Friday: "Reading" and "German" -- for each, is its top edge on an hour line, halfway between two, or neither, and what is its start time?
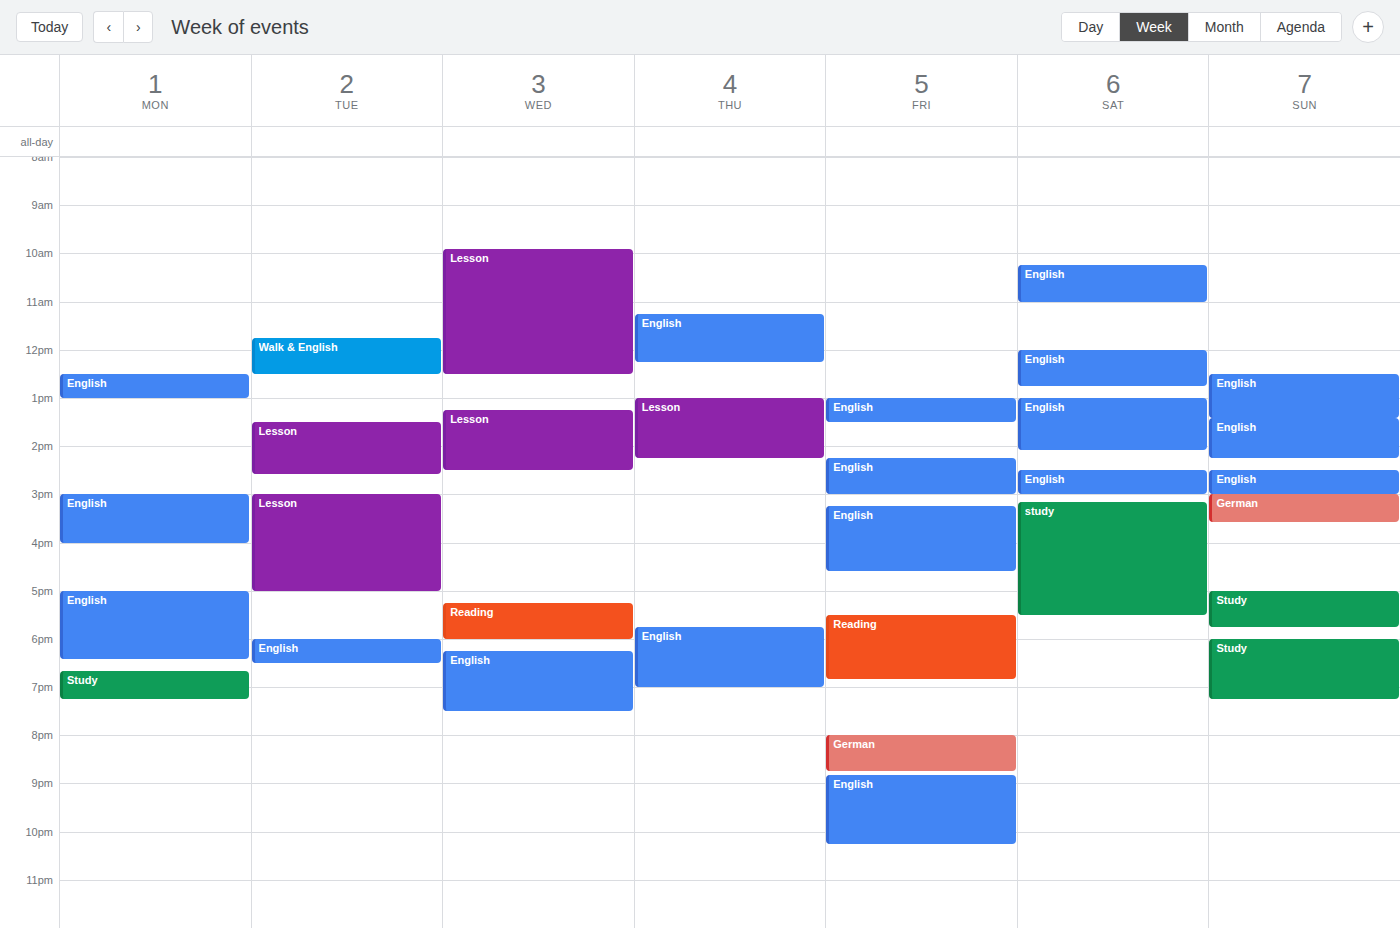
"Reading": 5:30 PM, halfway between the 5 PM and 6 PM lines. "German": 8:00 PM, exactly on the 8 PM line.